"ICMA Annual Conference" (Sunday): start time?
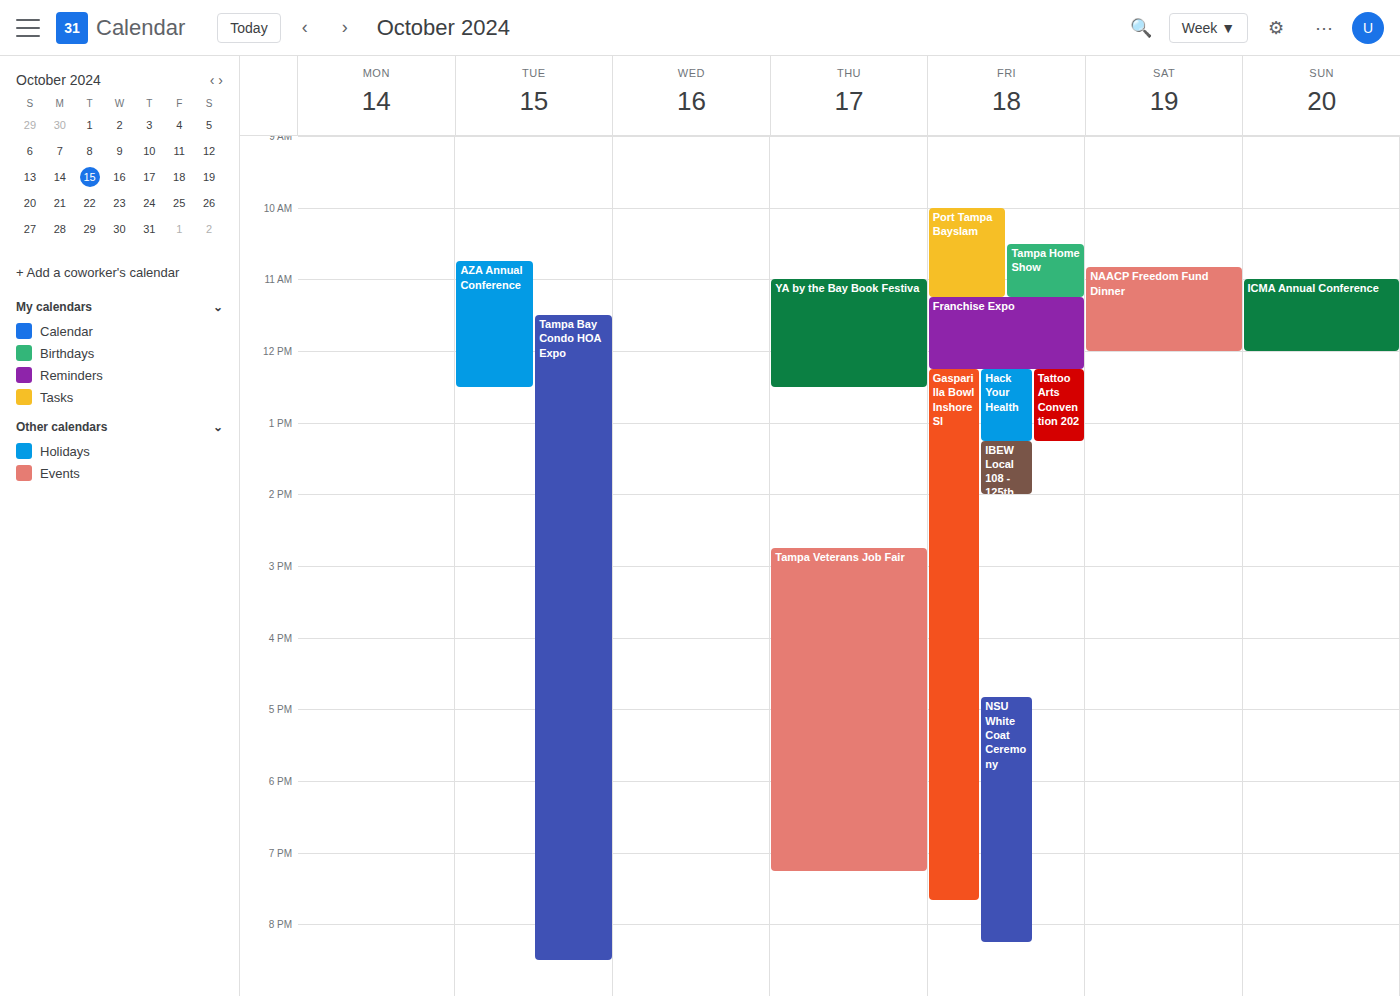
11:00